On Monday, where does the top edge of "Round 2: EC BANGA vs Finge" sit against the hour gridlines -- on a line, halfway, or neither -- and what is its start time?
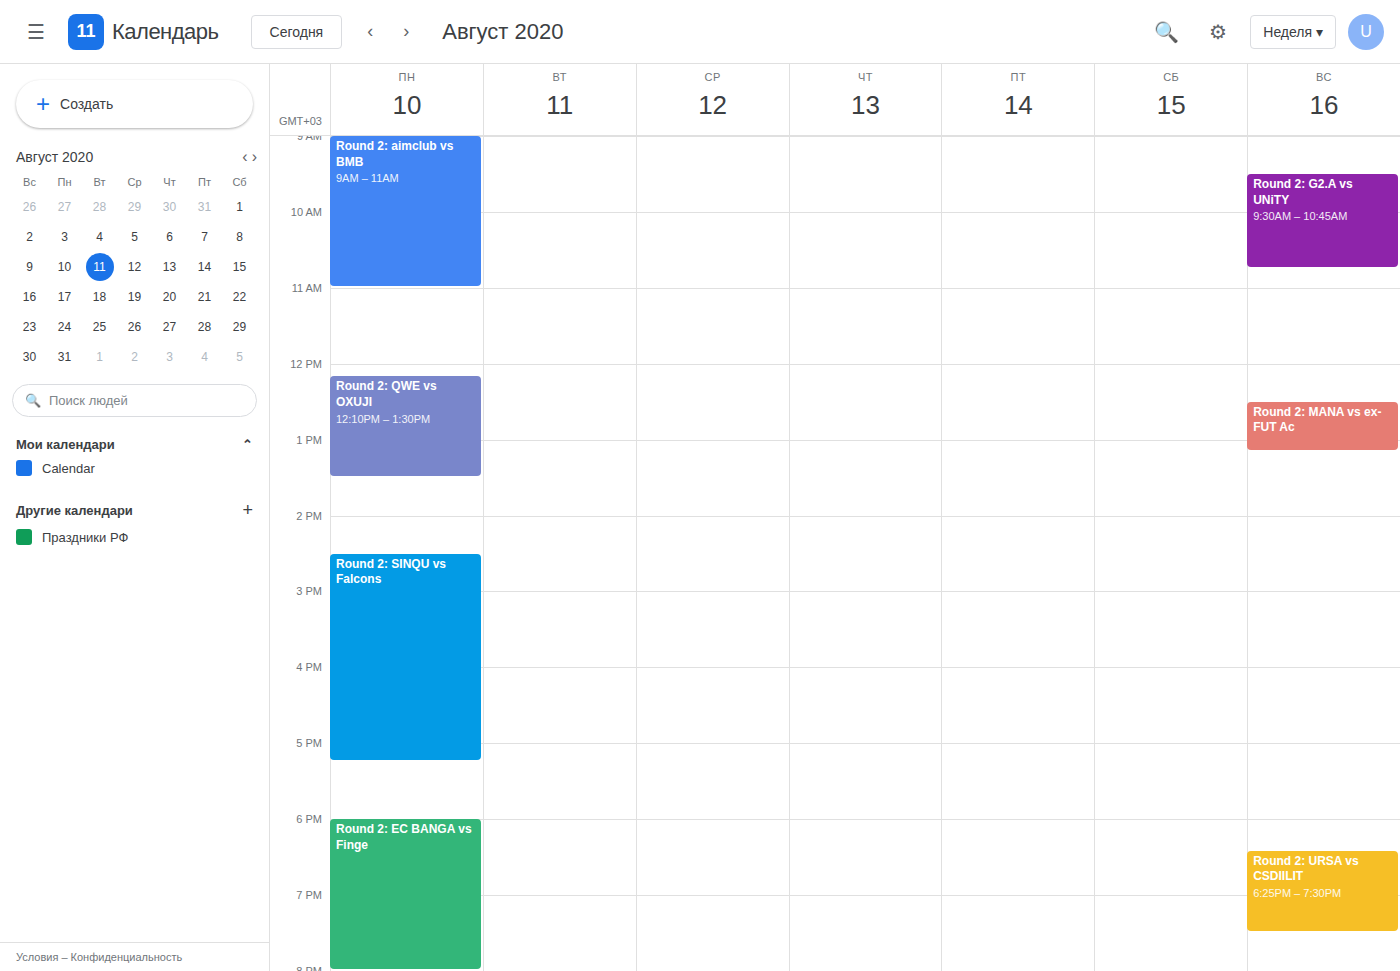
6:00 PM -- exactly on the 6 PM line.